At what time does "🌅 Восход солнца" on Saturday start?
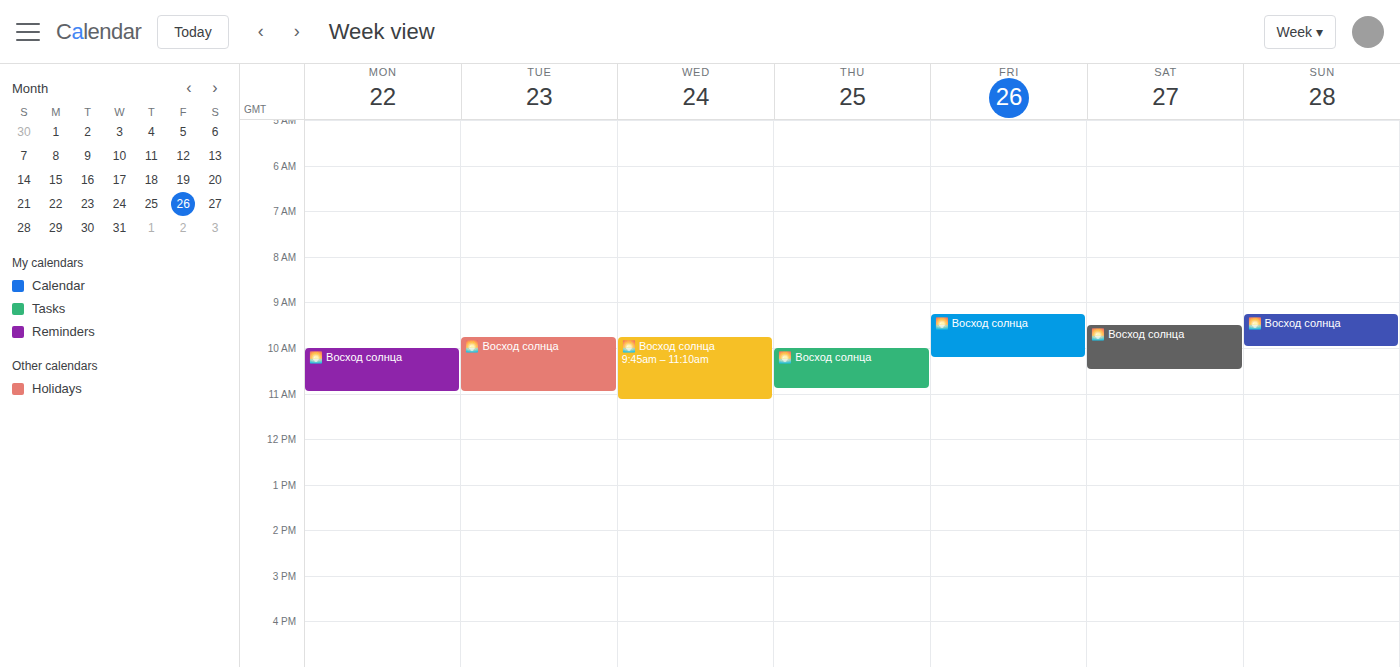
9:30 AM